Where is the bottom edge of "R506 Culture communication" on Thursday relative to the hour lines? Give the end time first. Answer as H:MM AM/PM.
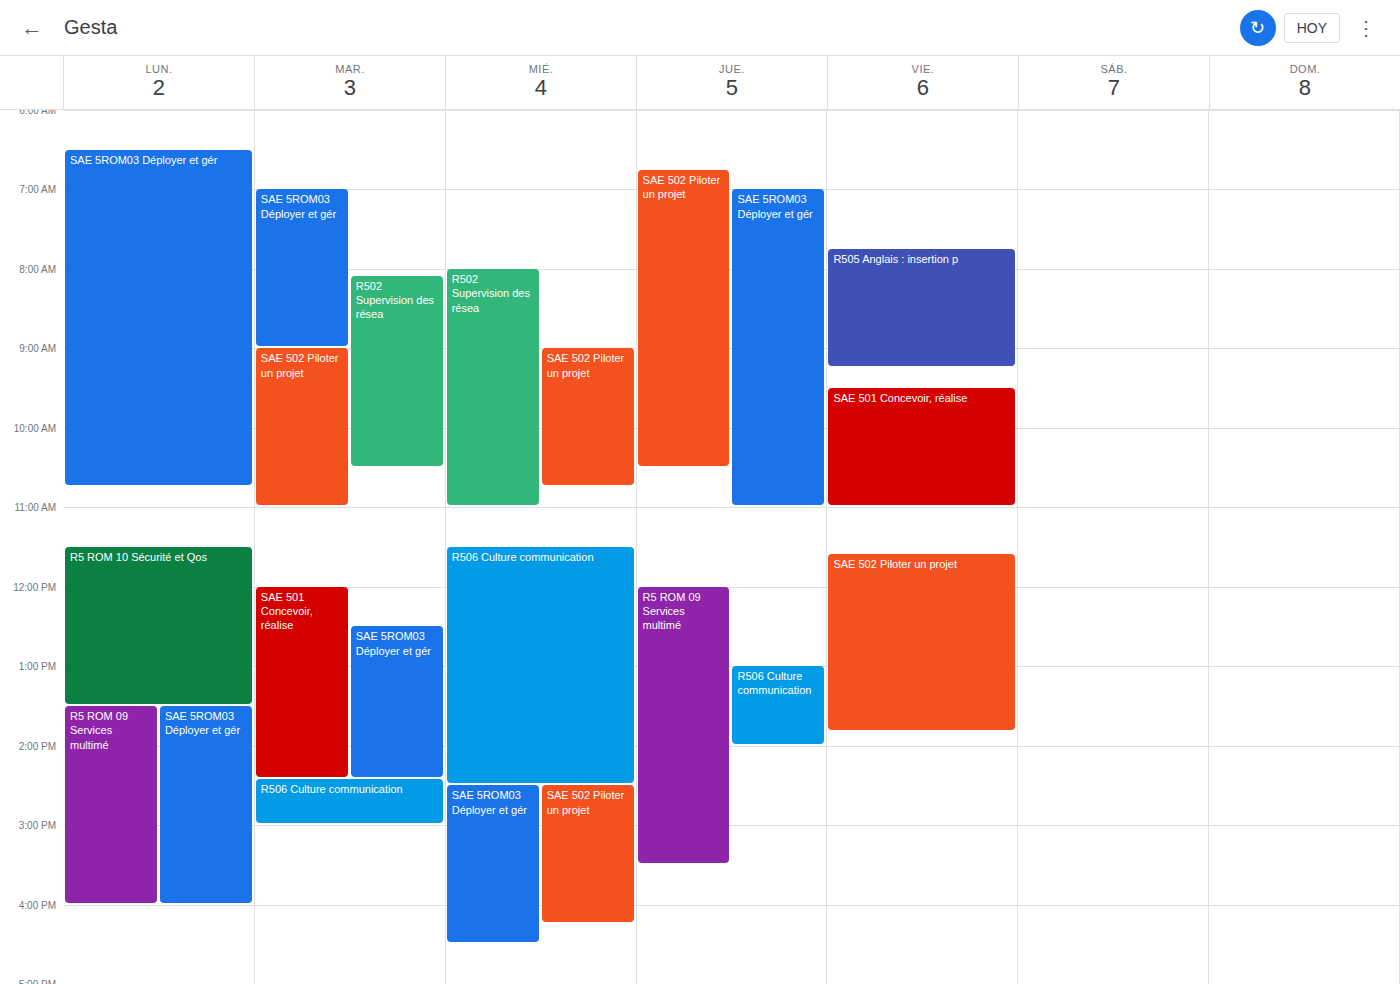
2:00 PM -- exactly on the 2 PM line.